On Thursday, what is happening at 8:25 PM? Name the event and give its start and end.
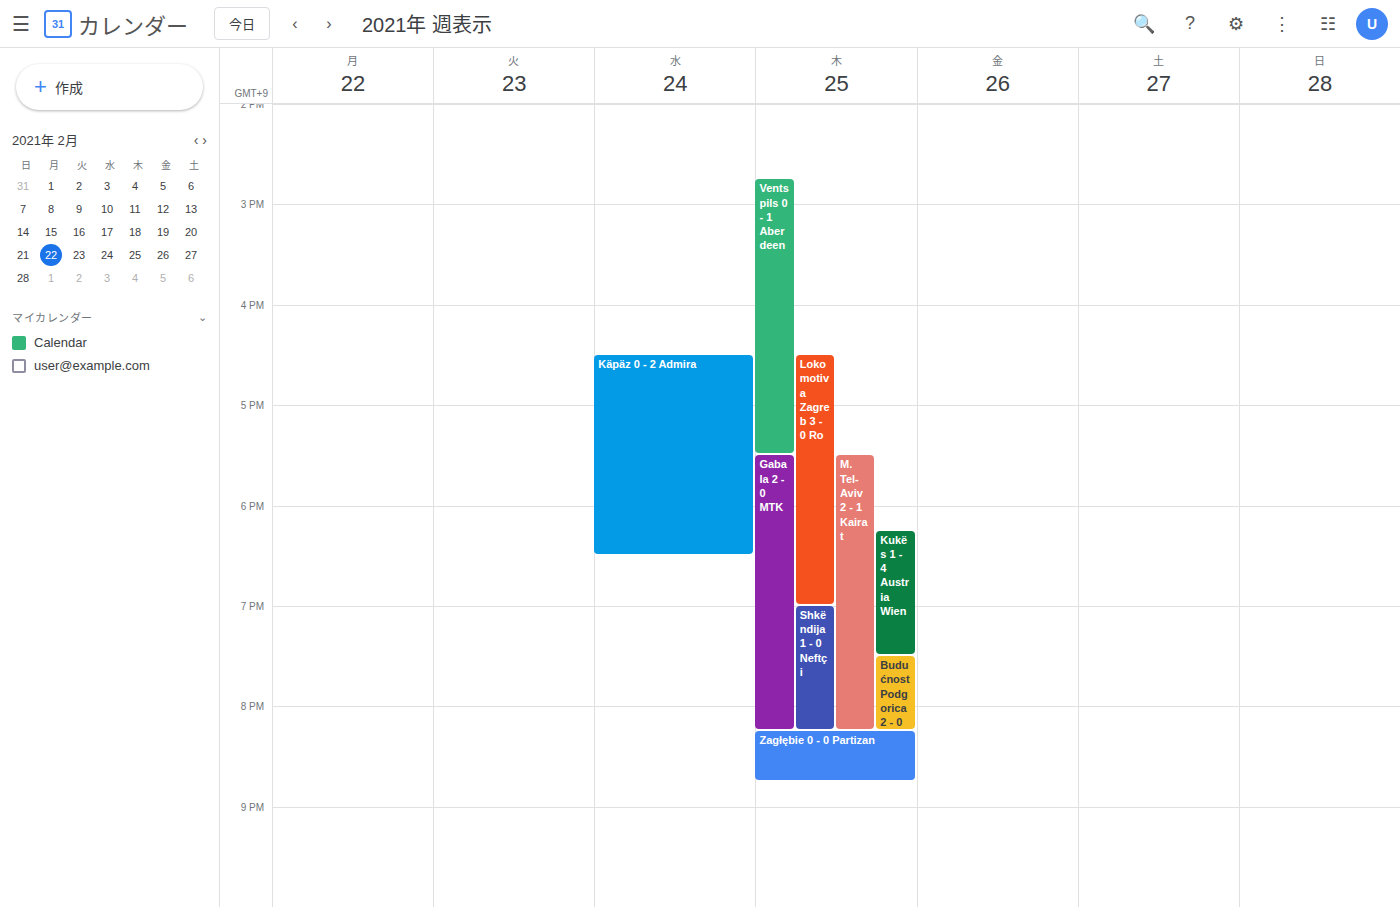
"Zagłębie 0 - 0 Partizan", 8:15 PM to 8:45 PM